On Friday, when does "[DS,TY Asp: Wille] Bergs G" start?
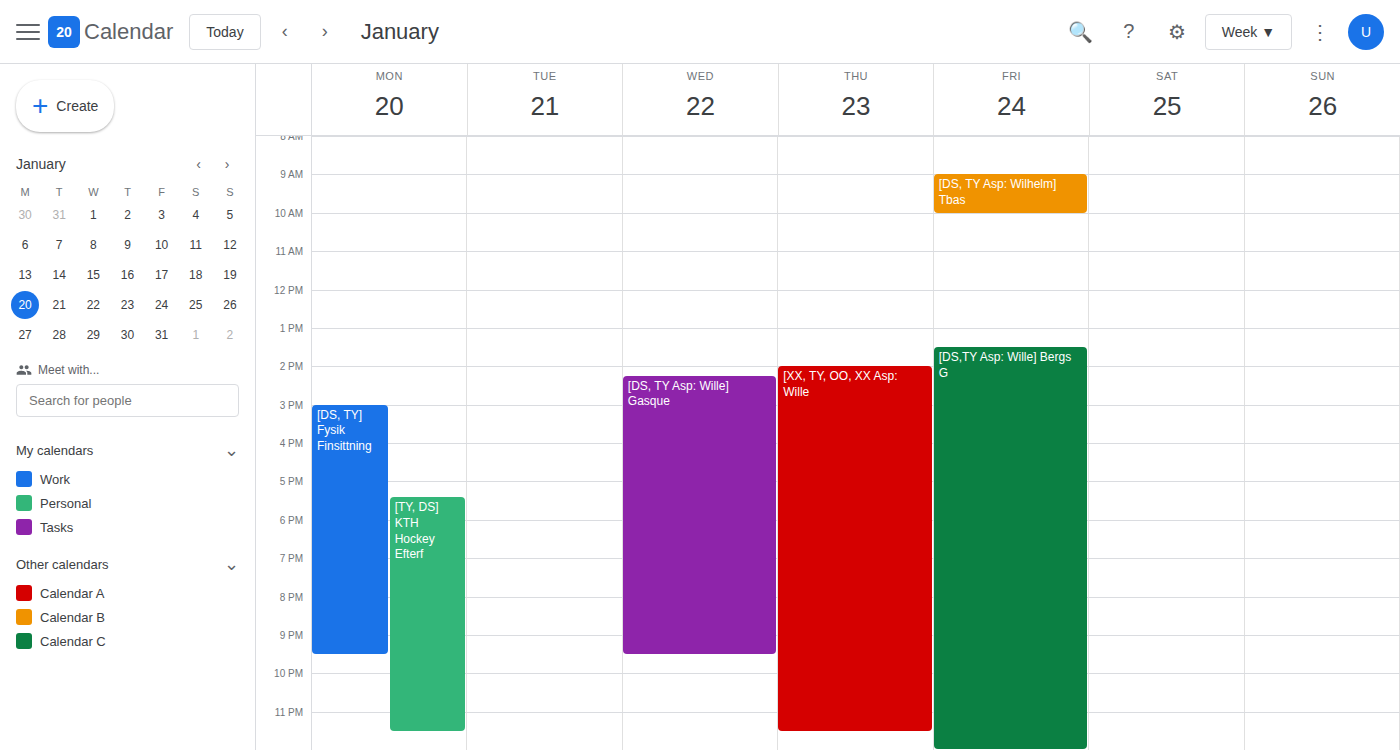
1:30 PM